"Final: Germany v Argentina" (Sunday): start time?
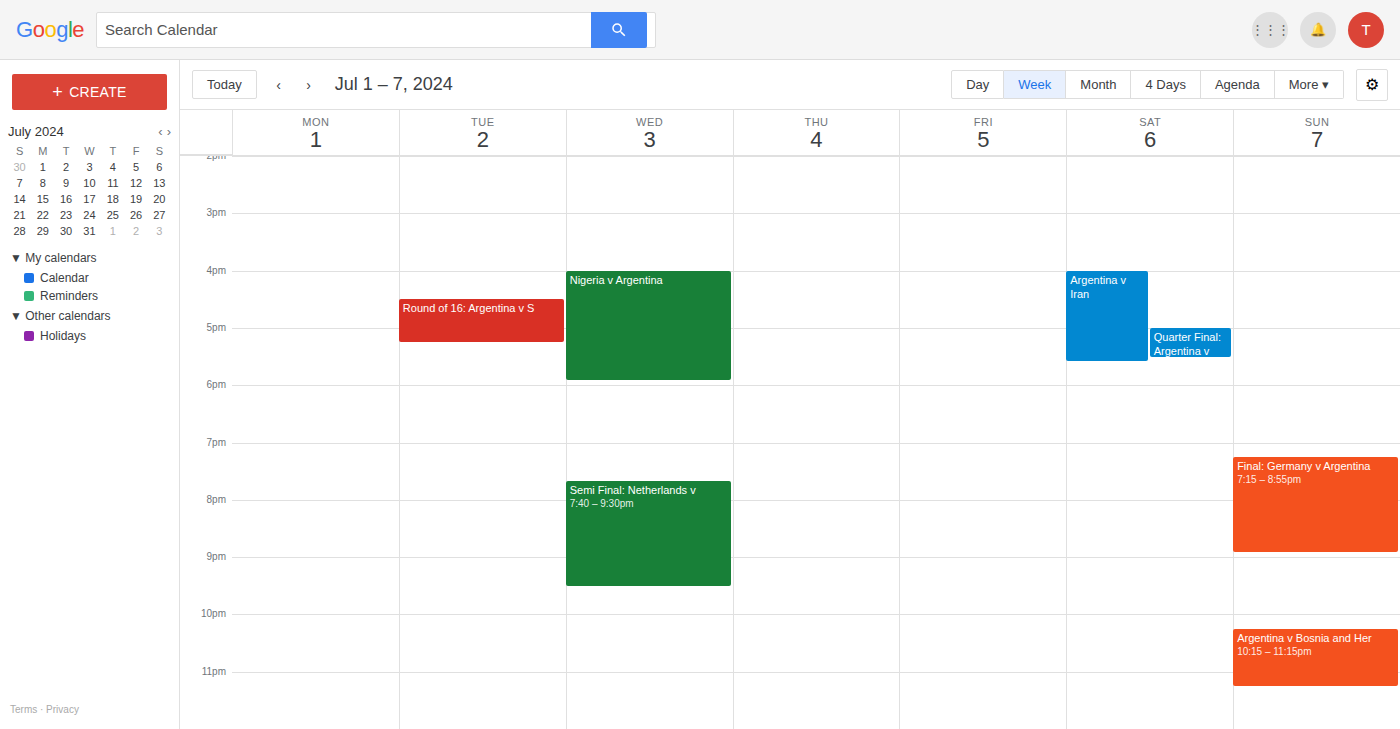
7:15 PM